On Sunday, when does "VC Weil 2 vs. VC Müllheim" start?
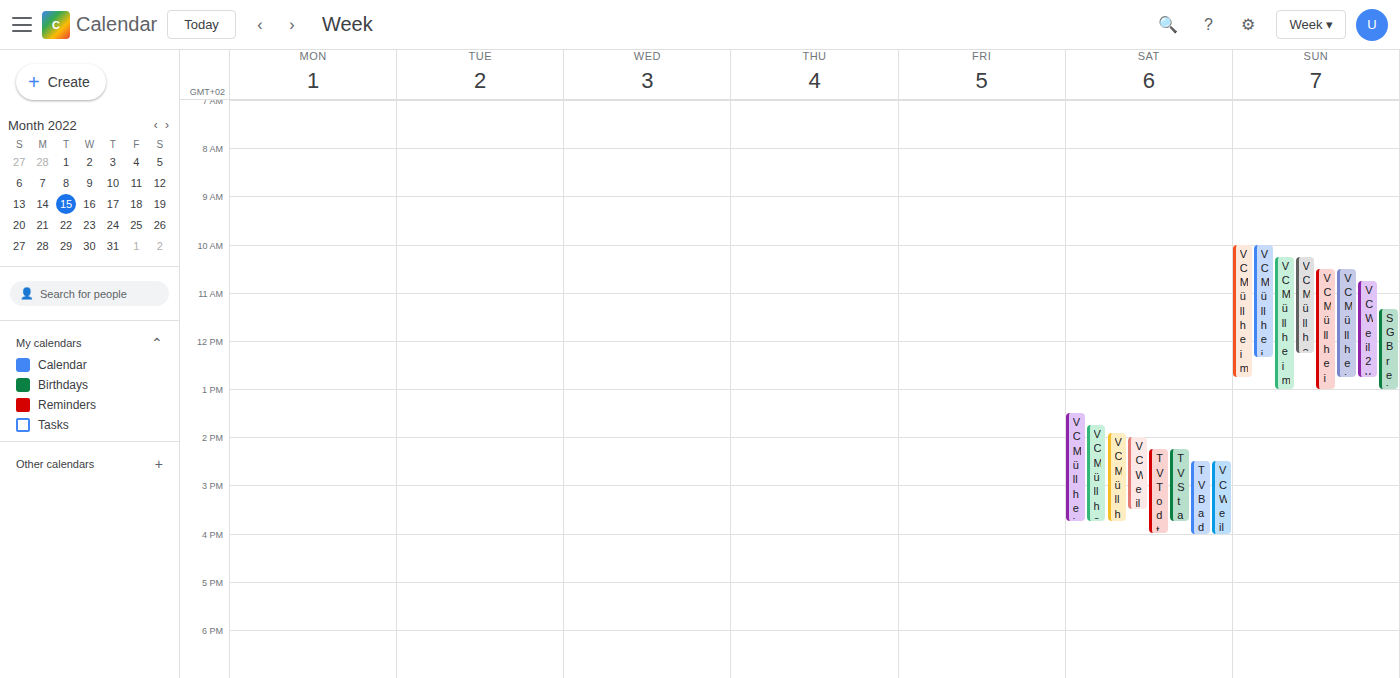
10:45 AM